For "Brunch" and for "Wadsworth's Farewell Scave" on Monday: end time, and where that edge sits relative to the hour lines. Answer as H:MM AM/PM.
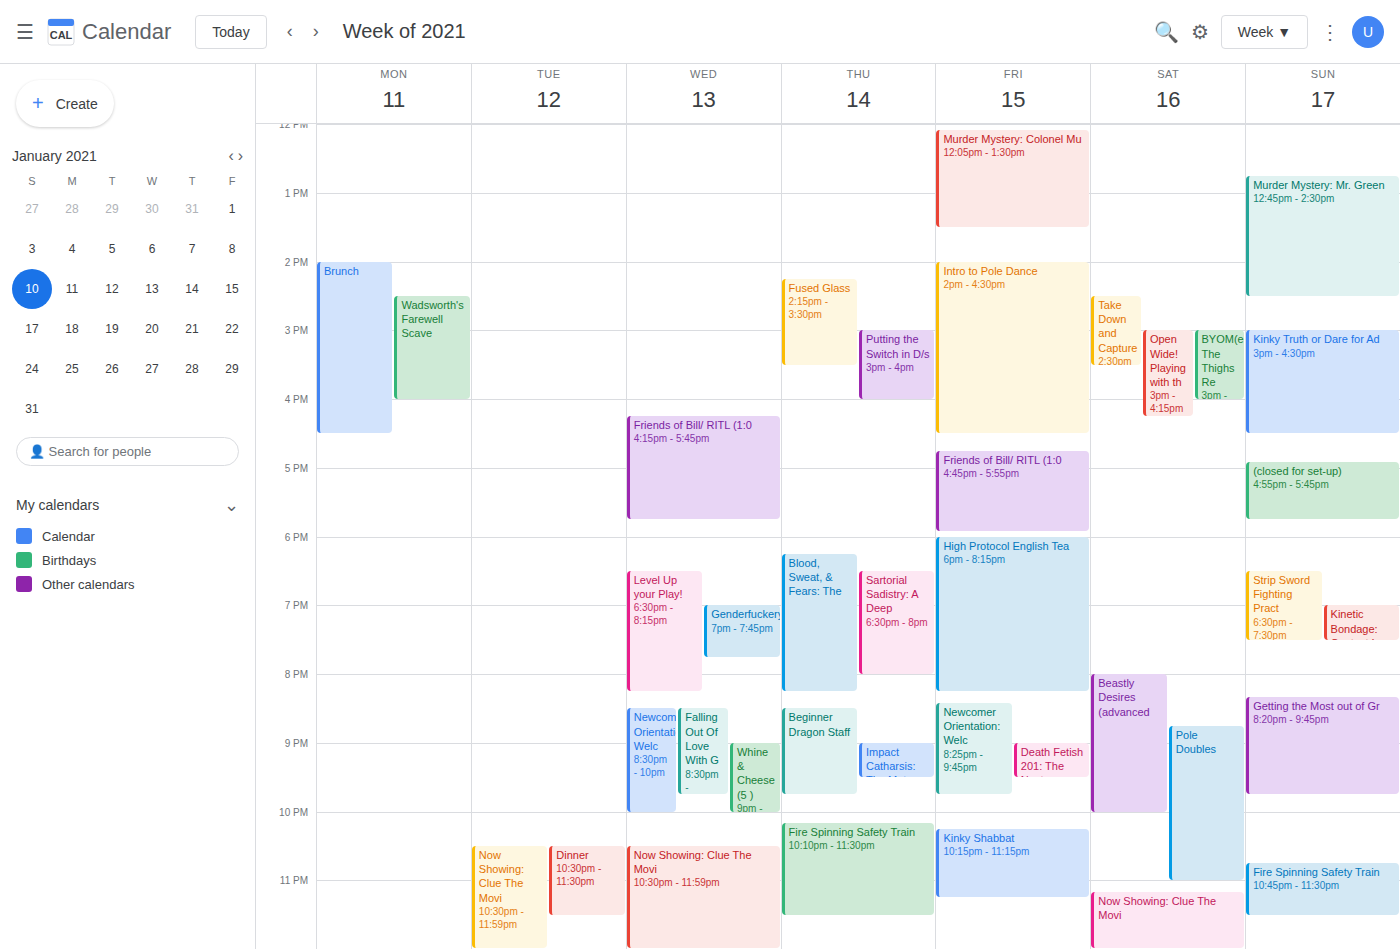
"Brunch": 4:30 PM, halfway between the 4 PM and 5 PM lines. "Wadsworth's Farewell Scave": 4:00 PM, exactly on the 4 PM line.